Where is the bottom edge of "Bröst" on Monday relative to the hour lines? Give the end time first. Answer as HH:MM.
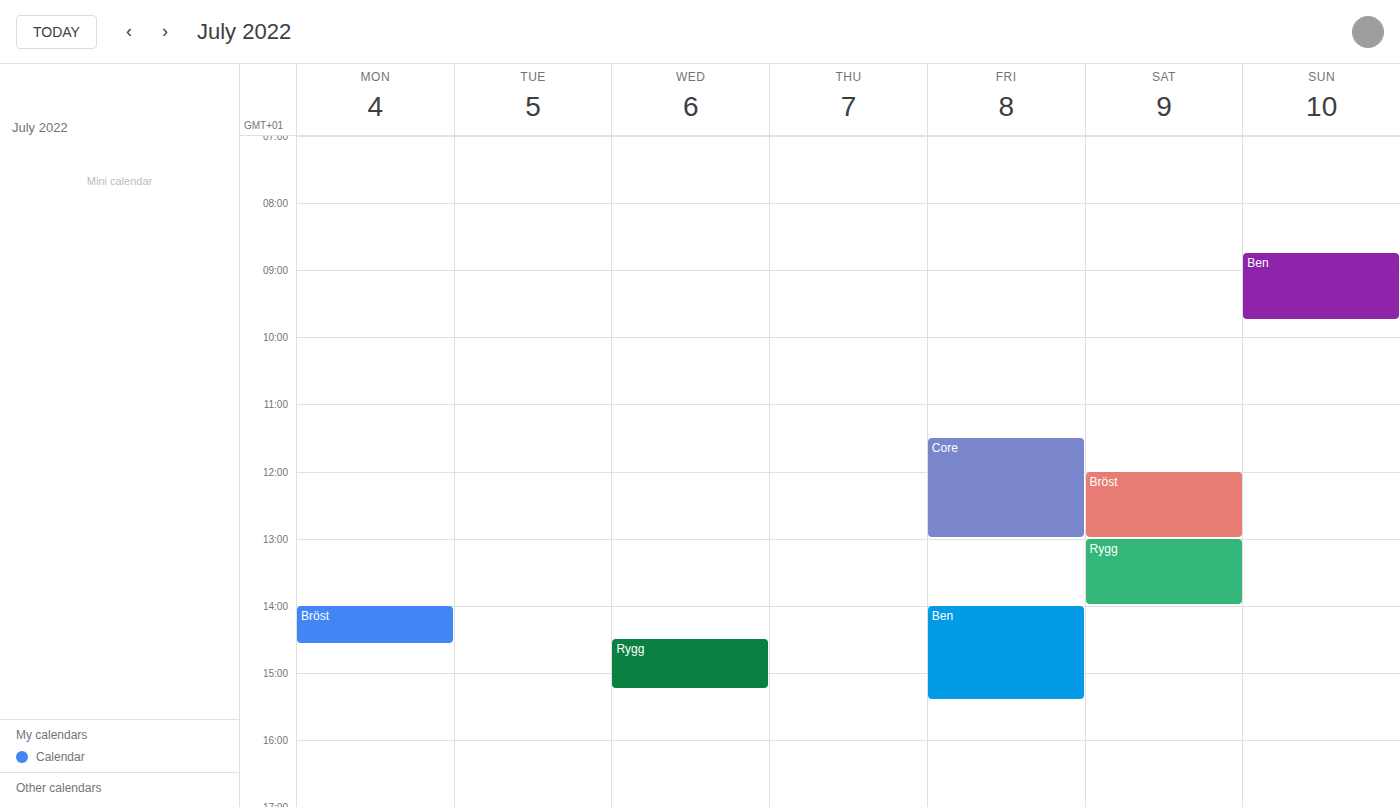
14:35 -- neither: 35 minutes below the 14:00 line and 25 minutes above the 15:00 line.